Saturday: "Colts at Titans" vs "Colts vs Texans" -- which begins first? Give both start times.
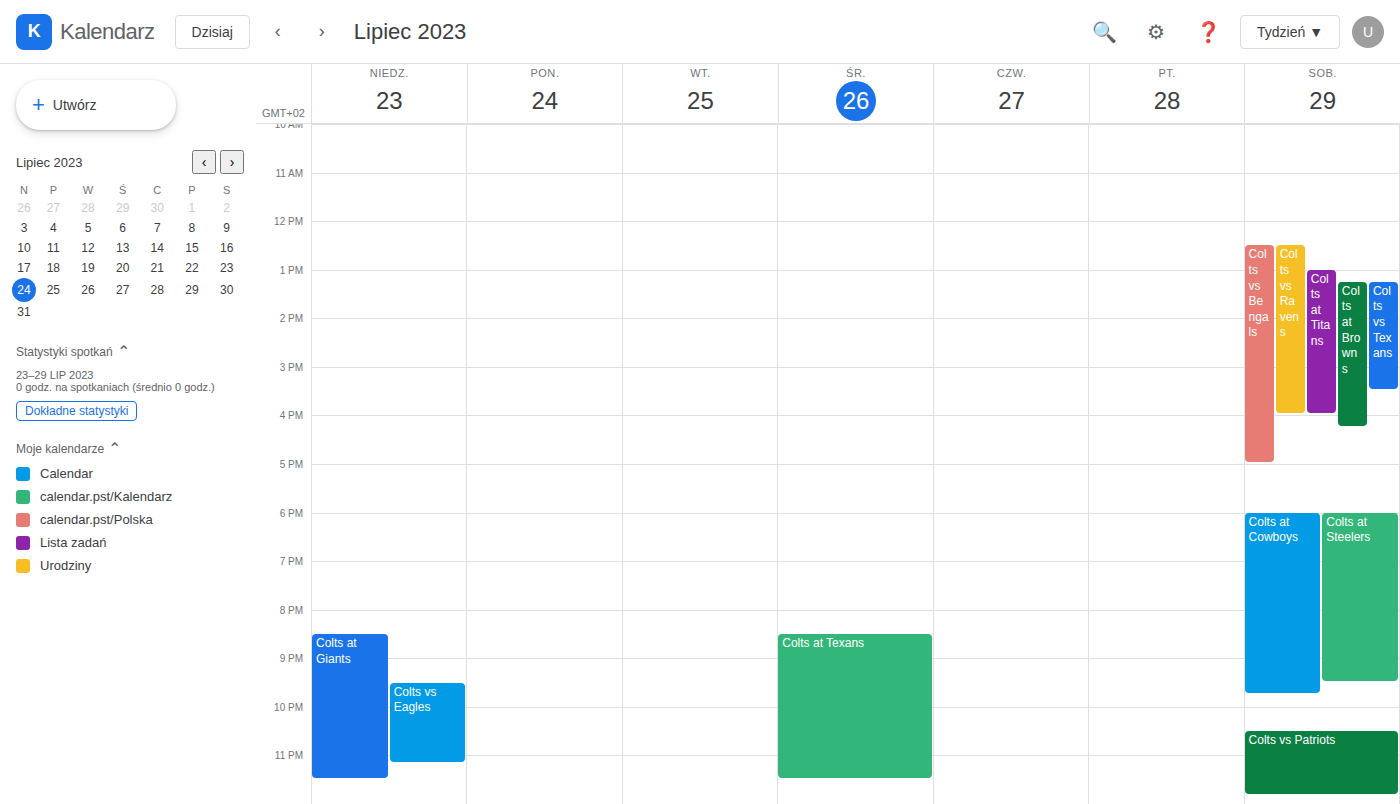
"Colts at Titans" 1:00 PM; "Colts vs Texans" 1:15 PM.